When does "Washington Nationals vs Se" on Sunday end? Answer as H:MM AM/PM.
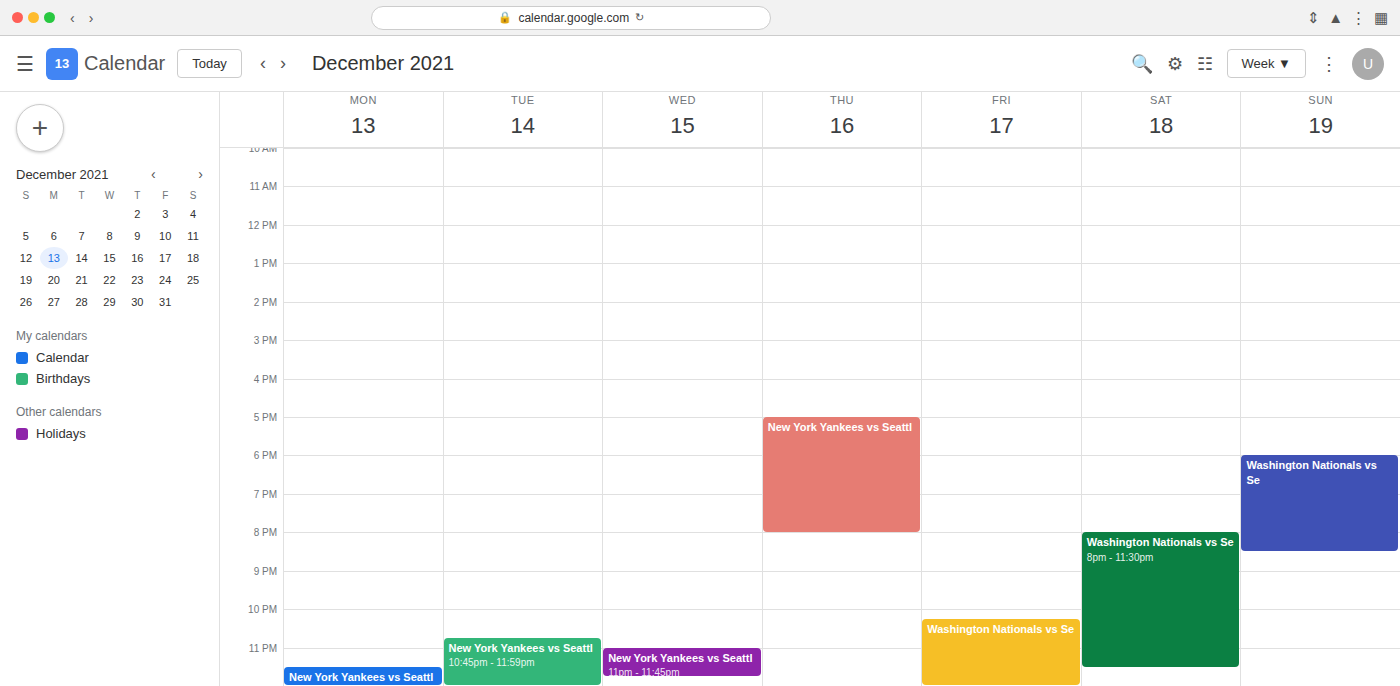
8:30 PM